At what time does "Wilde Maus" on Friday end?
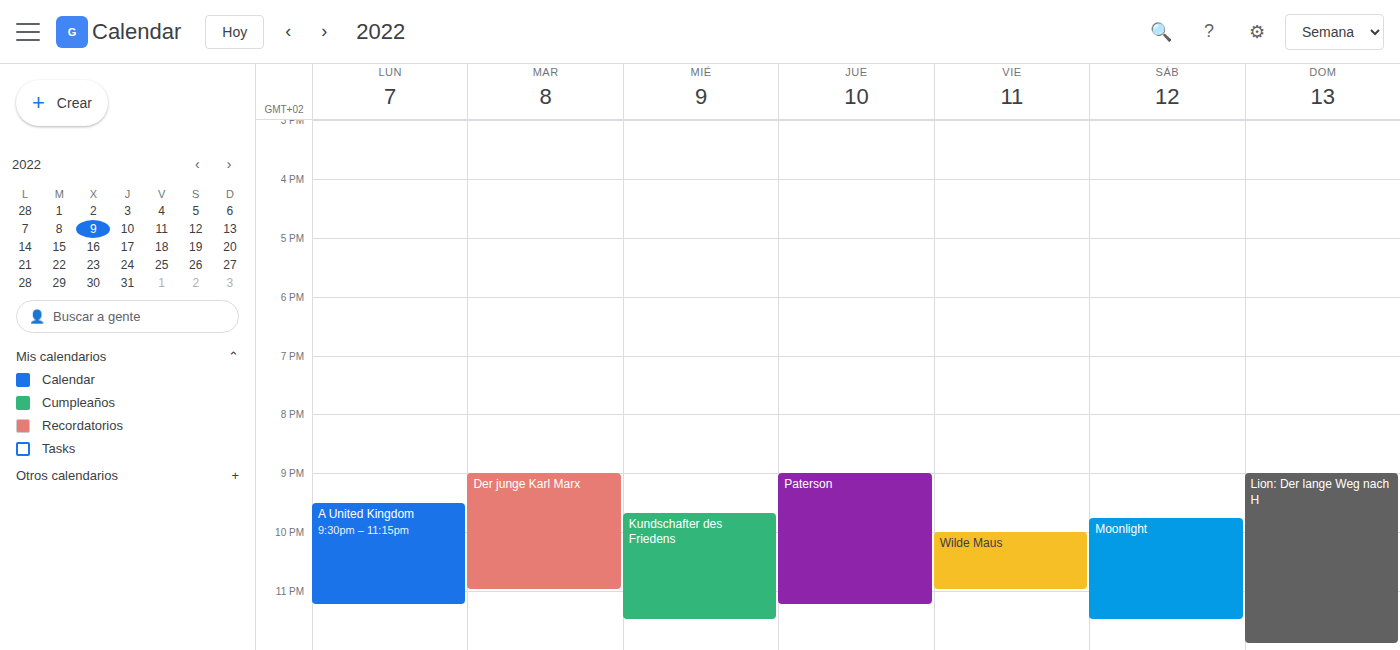
11:00 PM